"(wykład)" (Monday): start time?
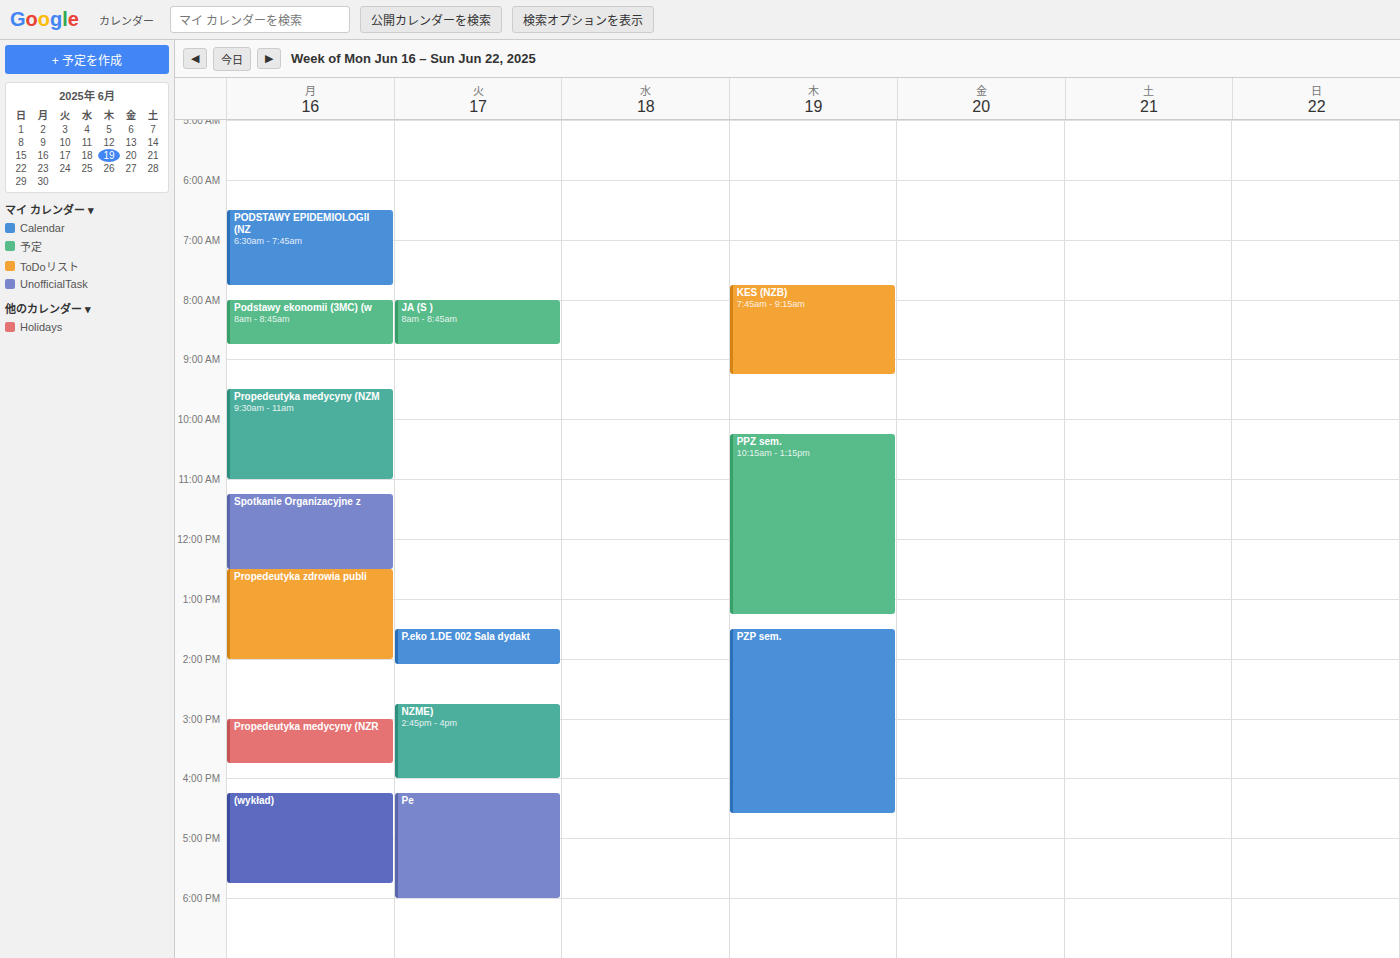
4:15 PM